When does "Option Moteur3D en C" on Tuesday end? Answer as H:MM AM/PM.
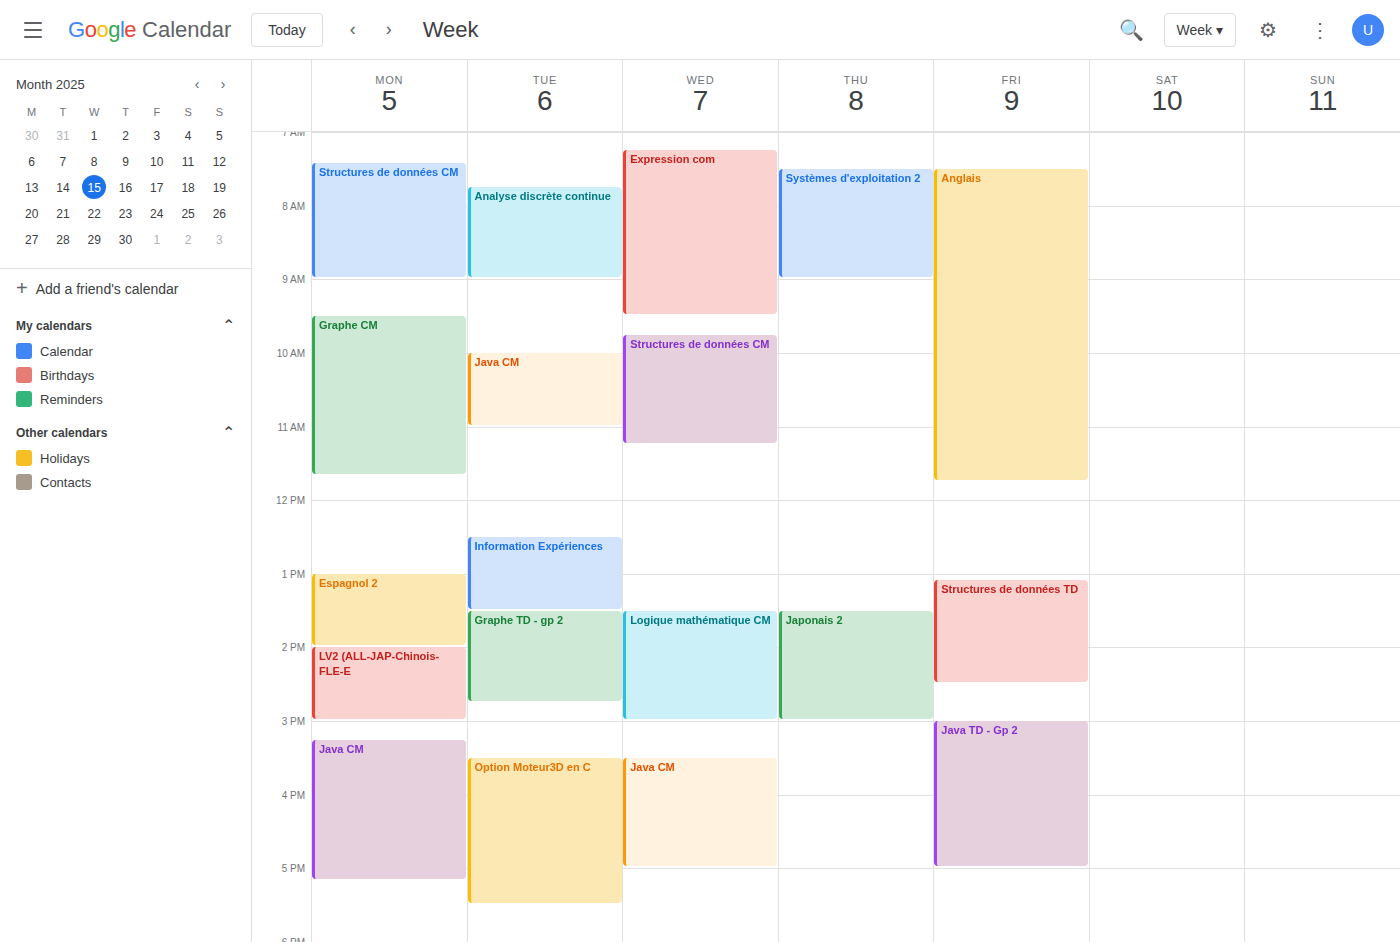
5:30 PM